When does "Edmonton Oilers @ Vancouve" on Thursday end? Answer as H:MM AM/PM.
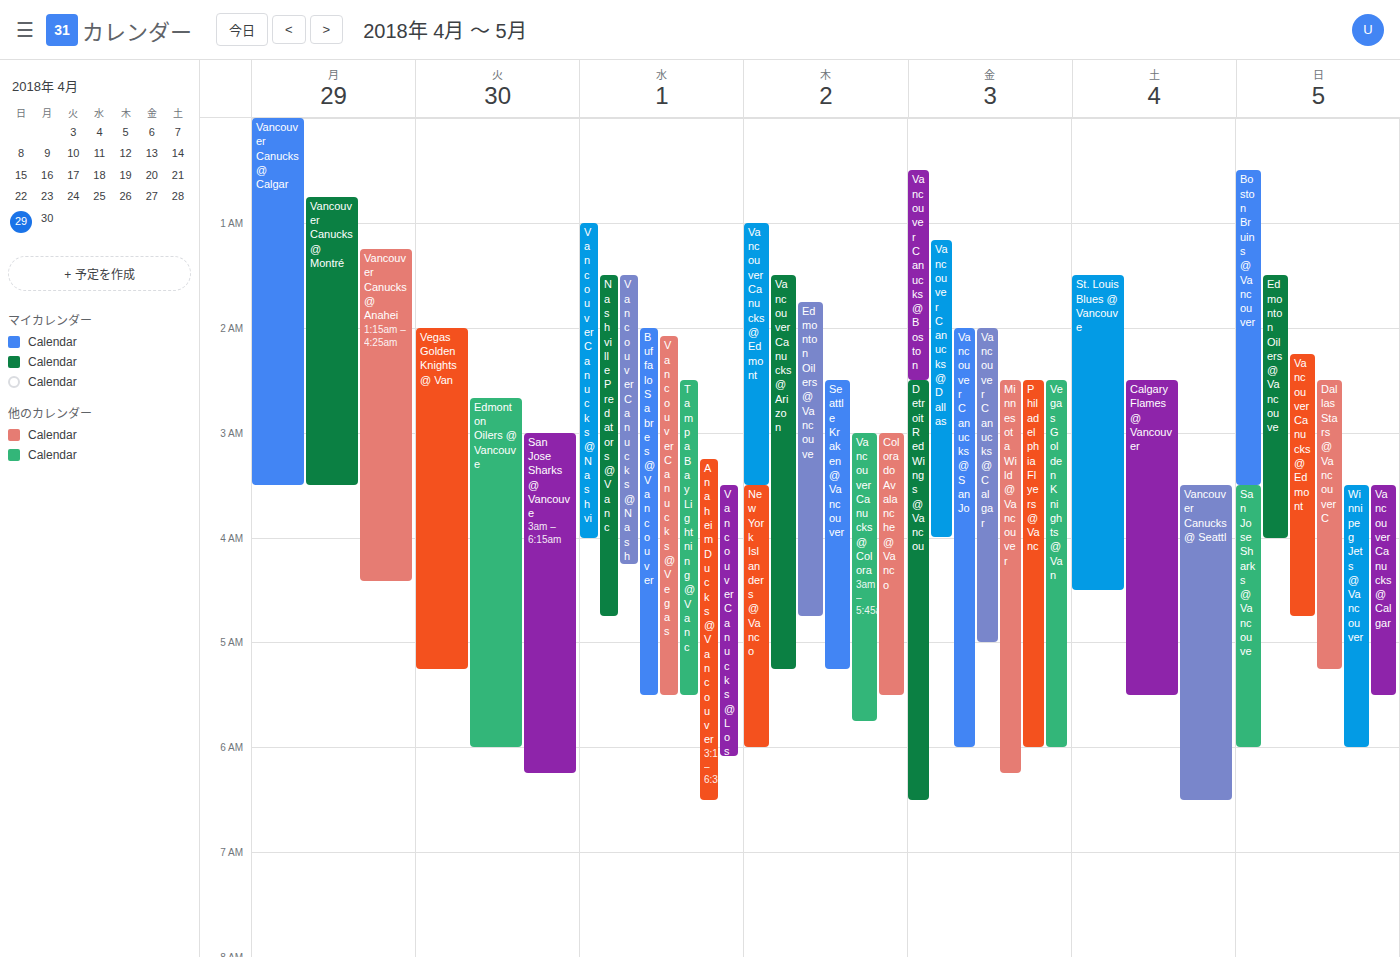
4:45 AM